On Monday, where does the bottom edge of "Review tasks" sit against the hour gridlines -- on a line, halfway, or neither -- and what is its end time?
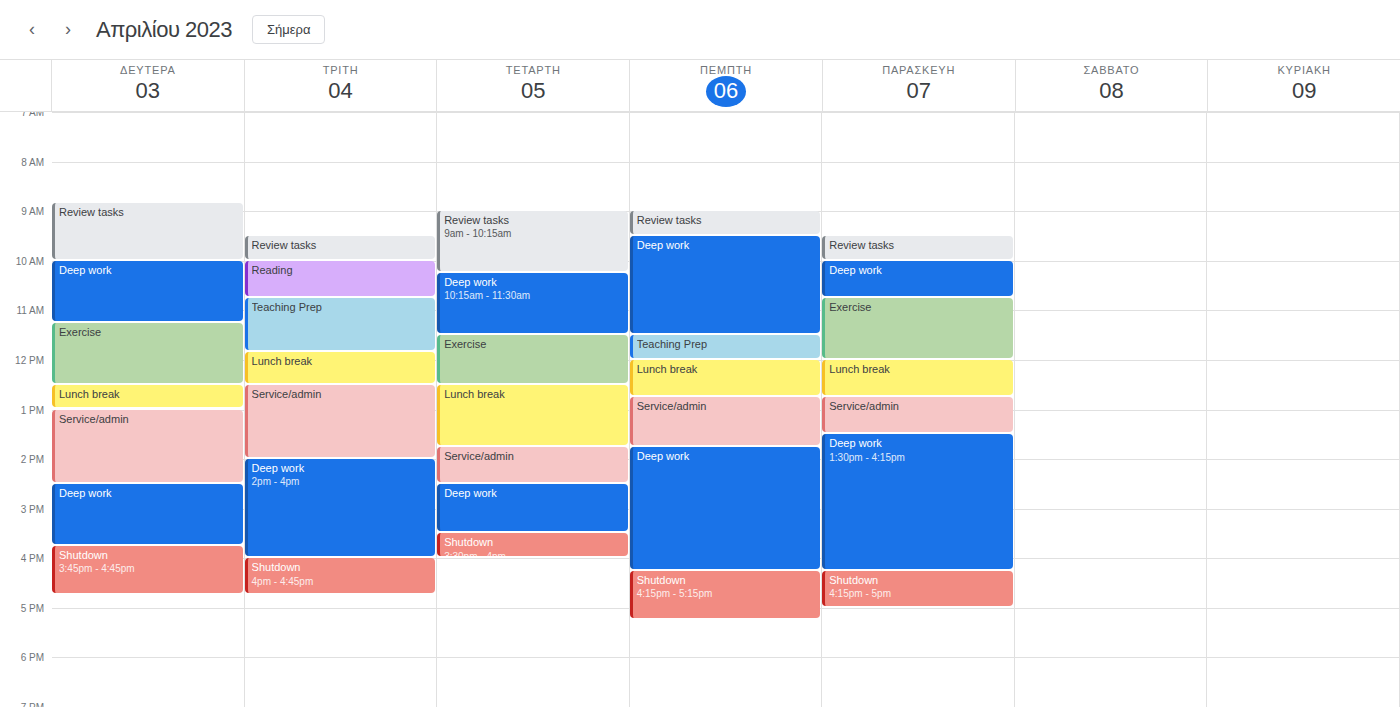
10:00 AM -- exactly on the 10 AM line.